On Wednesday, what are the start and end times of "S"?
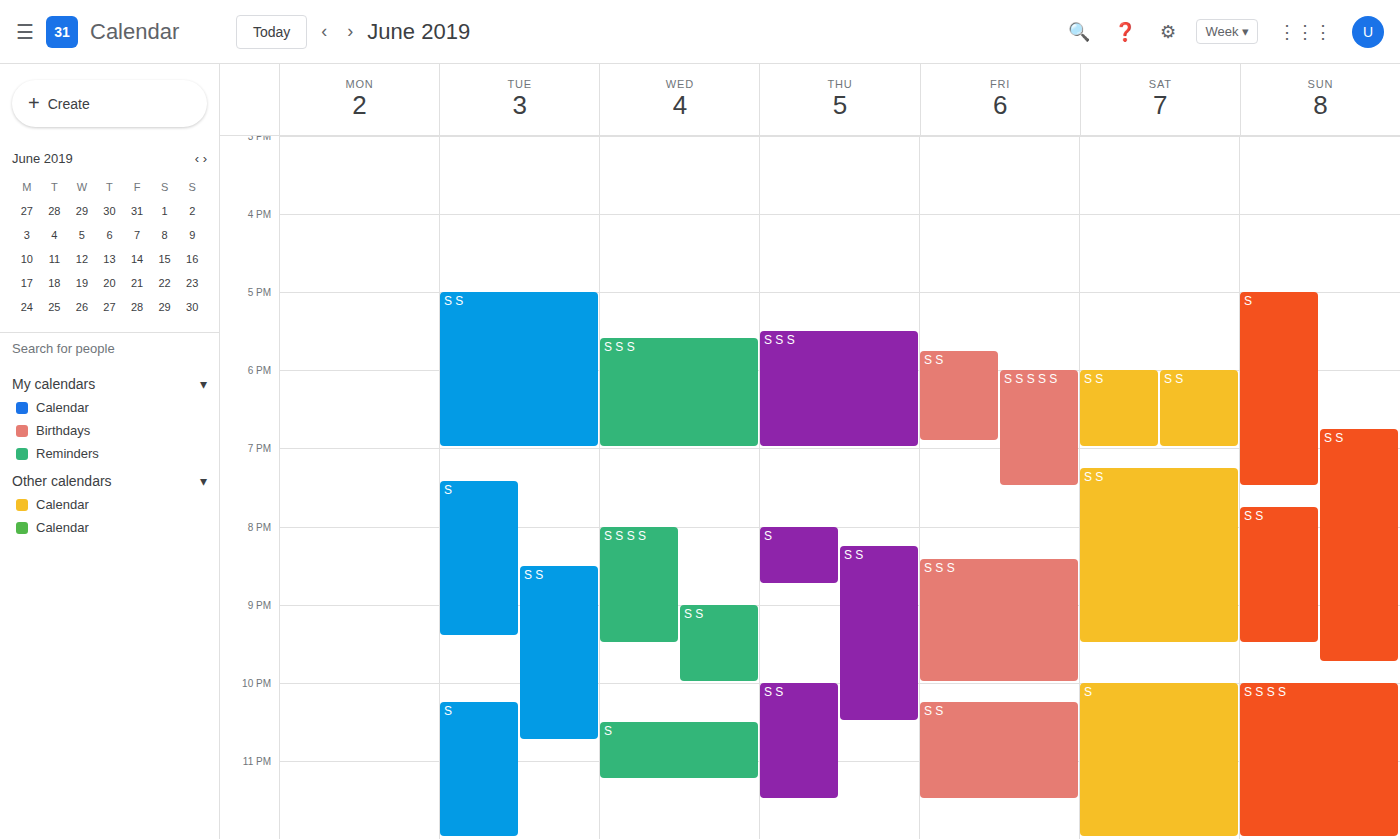
10:30 PM to 11:15 PM